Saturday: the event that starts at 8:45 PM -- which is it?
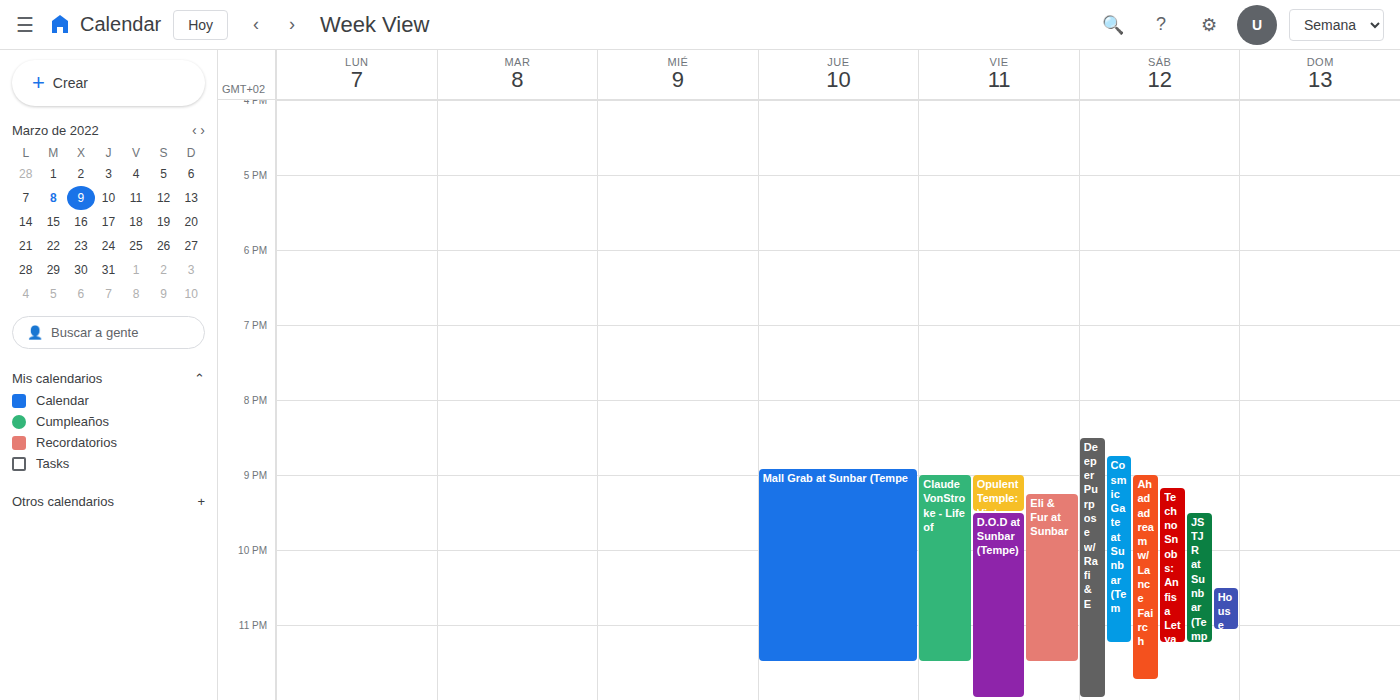
"Cosmic Gate at Sunbar (Tem"